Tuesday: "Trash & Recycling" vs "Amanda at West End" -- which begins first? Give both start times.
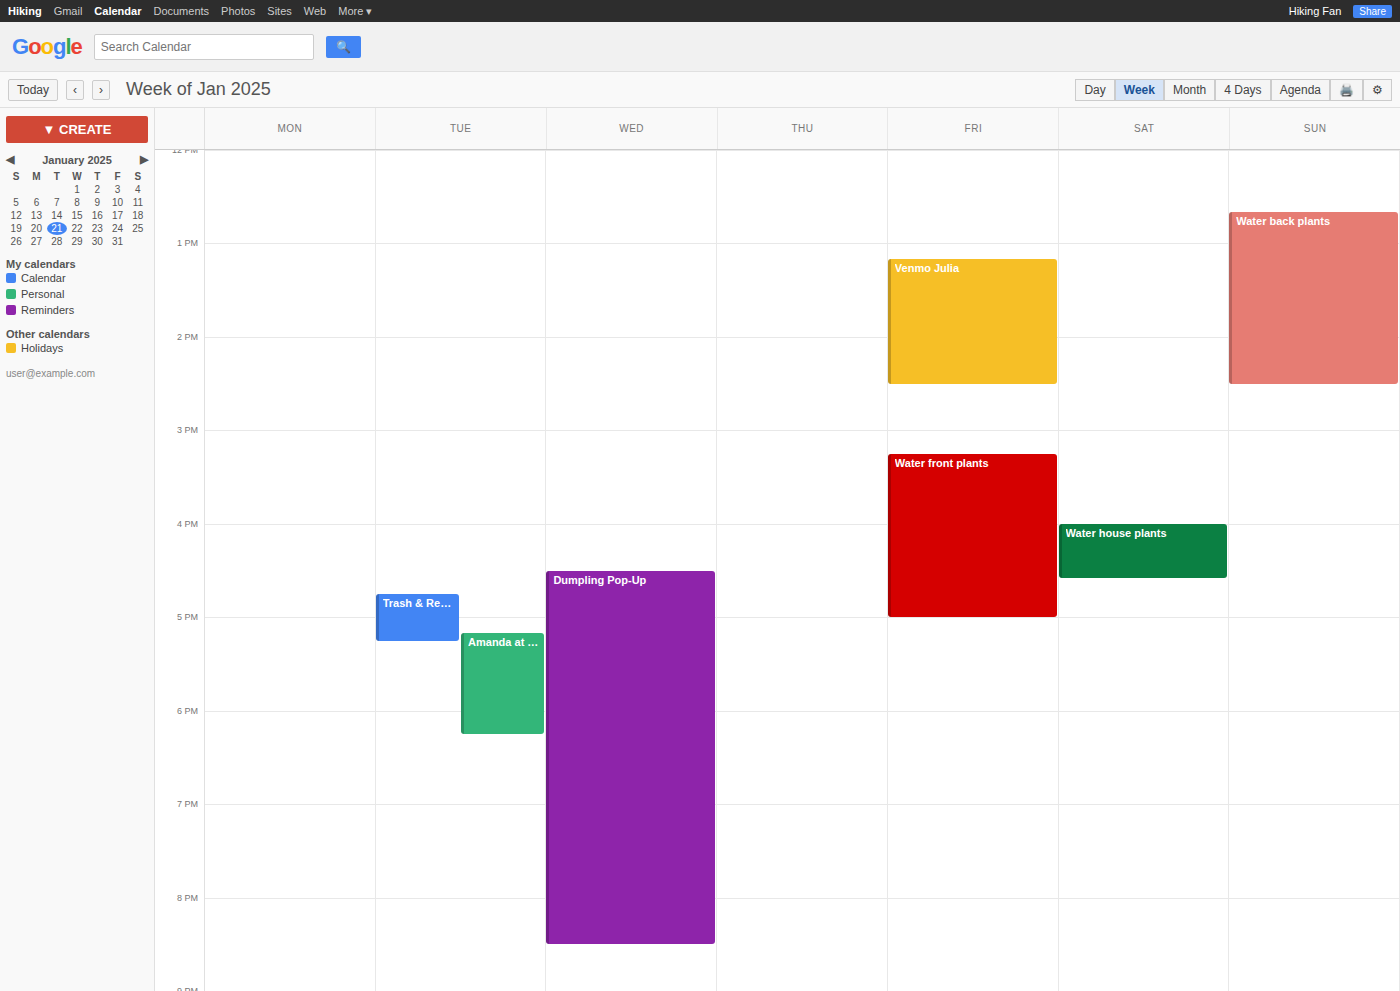
"Trash & Recycling" 4:45 PM; "Amanda at West End" 5:10 PM.